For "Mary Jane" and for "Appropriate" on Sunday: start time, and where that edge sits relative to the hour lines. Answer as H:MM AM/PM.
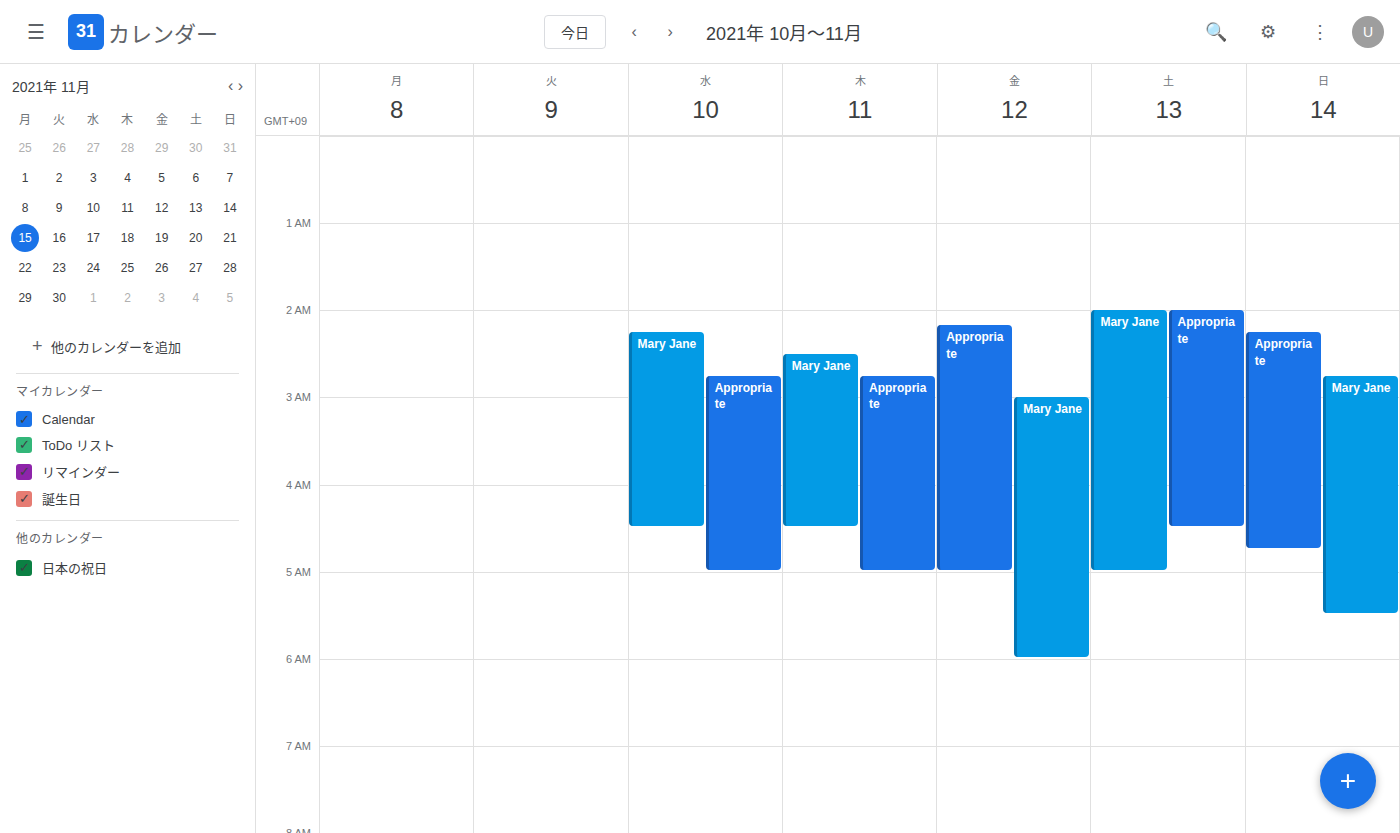
"Mary Jane": 2:45 AM, neither: three quarters of the way from the 2 AM line to the 3 AM line. "Appropriate": 2:15 AM, neither: a quarter of the way from the 2 AM line to the 3 AM line.